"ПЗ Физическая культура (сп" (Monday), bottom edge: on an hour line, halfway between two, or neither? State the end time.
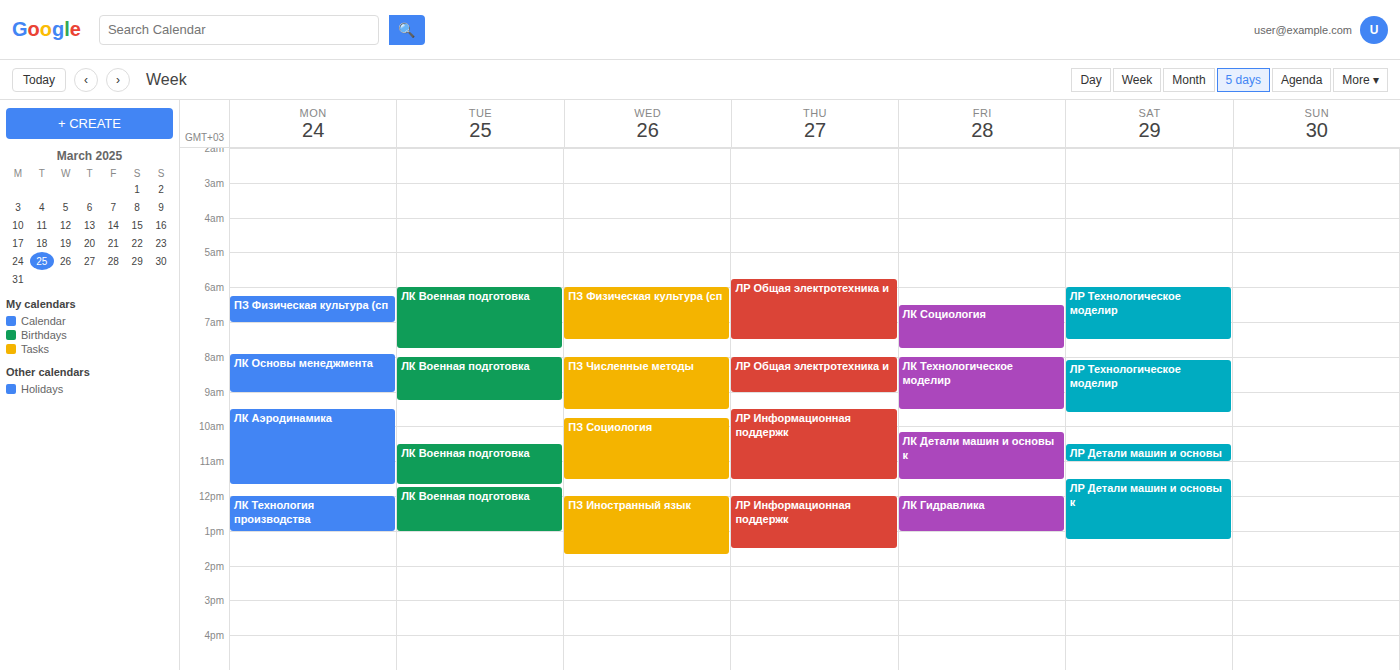
7:00 AM -- exactly on the 7 AM line.